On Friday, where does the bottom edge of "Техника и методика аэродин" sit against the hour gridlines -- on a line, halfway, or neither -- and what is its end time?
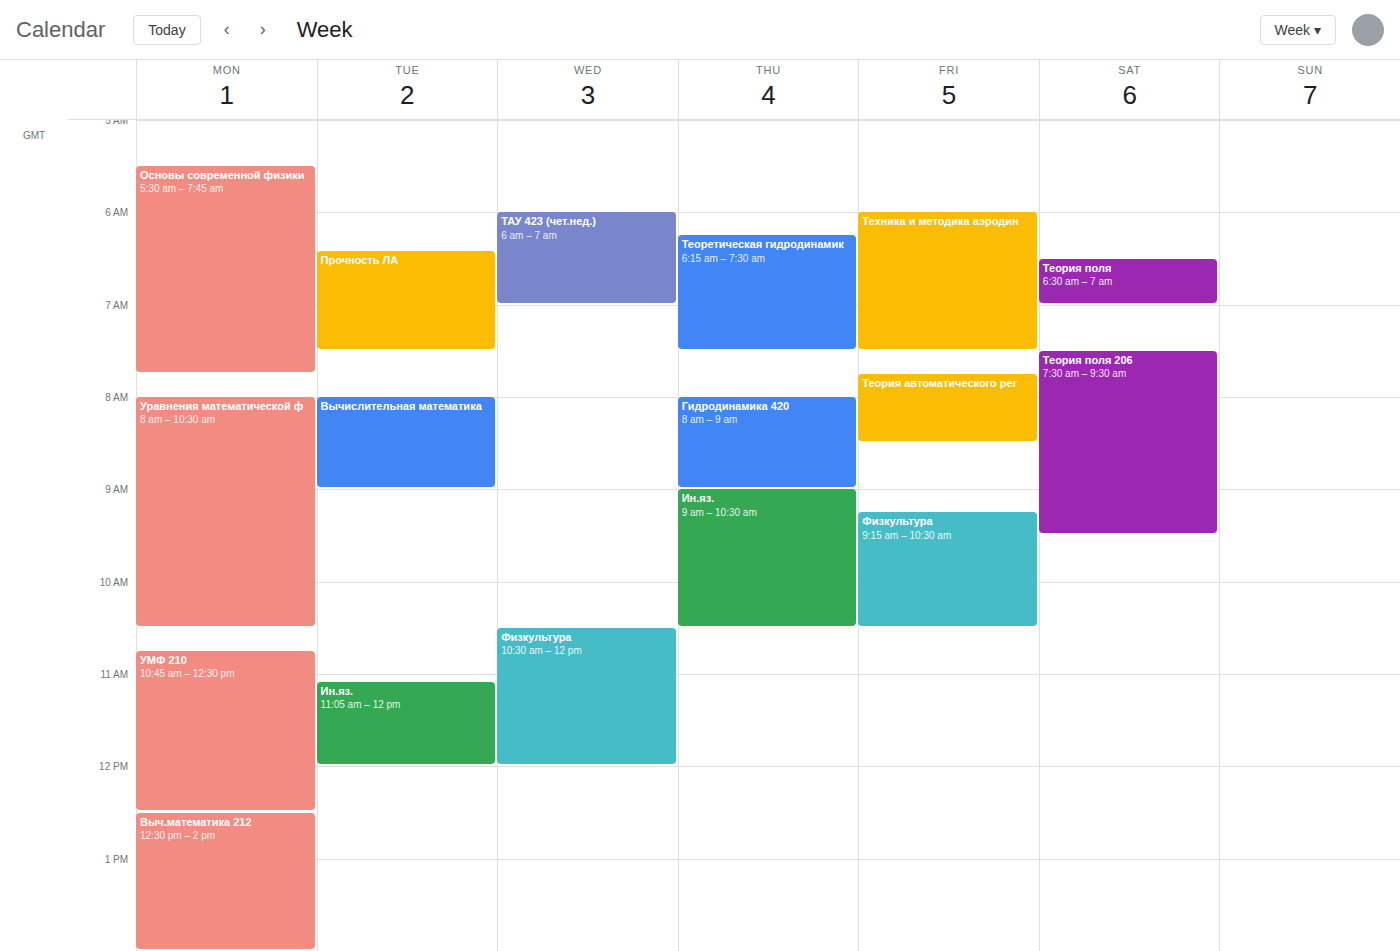
7:30 AM -- halfway between the 7 AM and 8 AM lines.